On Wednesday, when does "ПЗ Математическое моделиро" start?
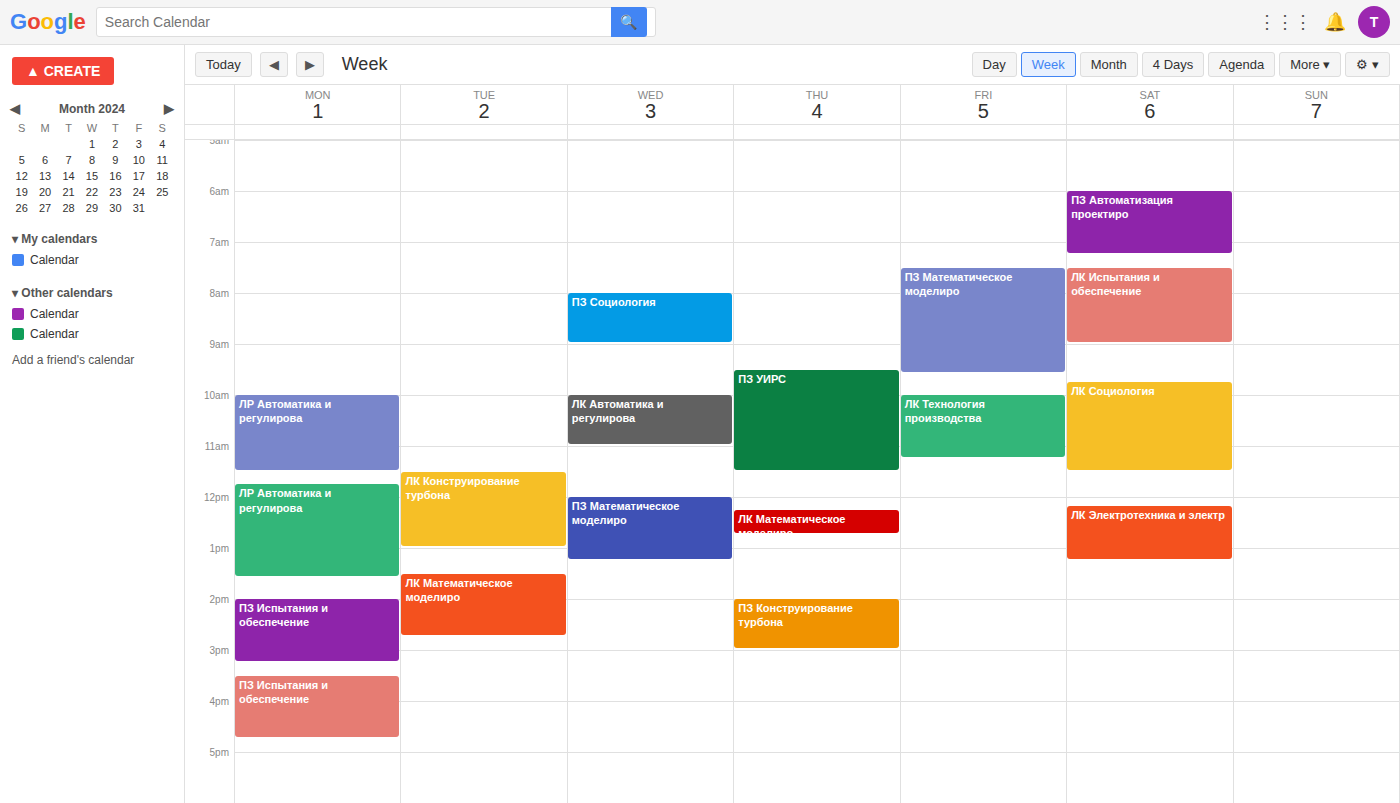
12:00 PM